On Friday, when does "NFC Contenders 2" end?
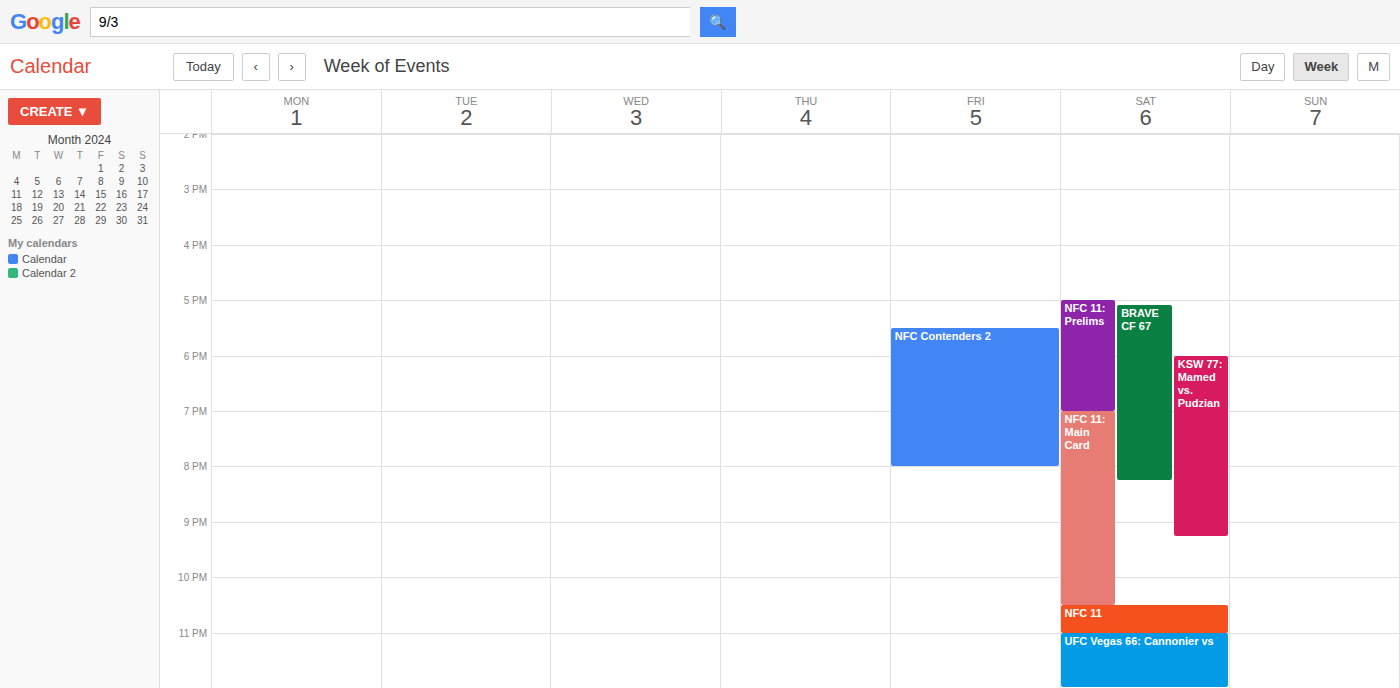
8:00 PM